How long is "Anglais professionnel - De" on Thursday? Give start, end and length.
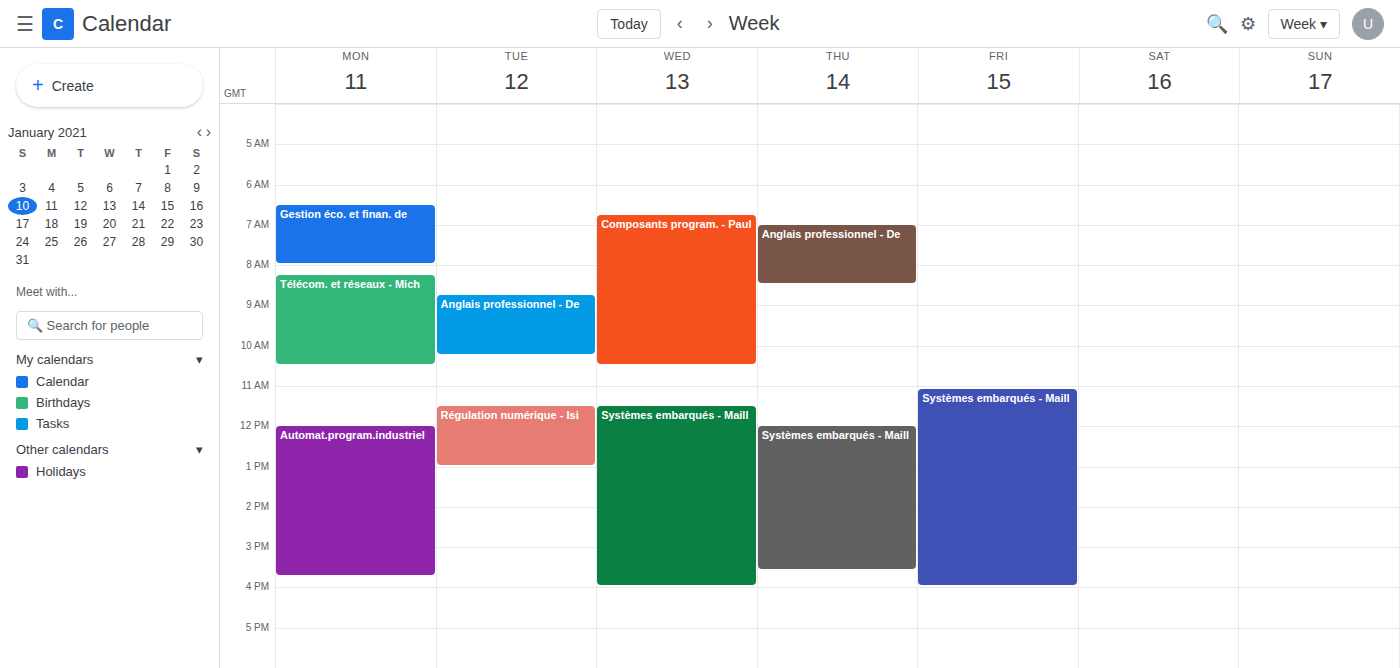
7:00 AM to 8:30 AM, 1 hour 30 minutes